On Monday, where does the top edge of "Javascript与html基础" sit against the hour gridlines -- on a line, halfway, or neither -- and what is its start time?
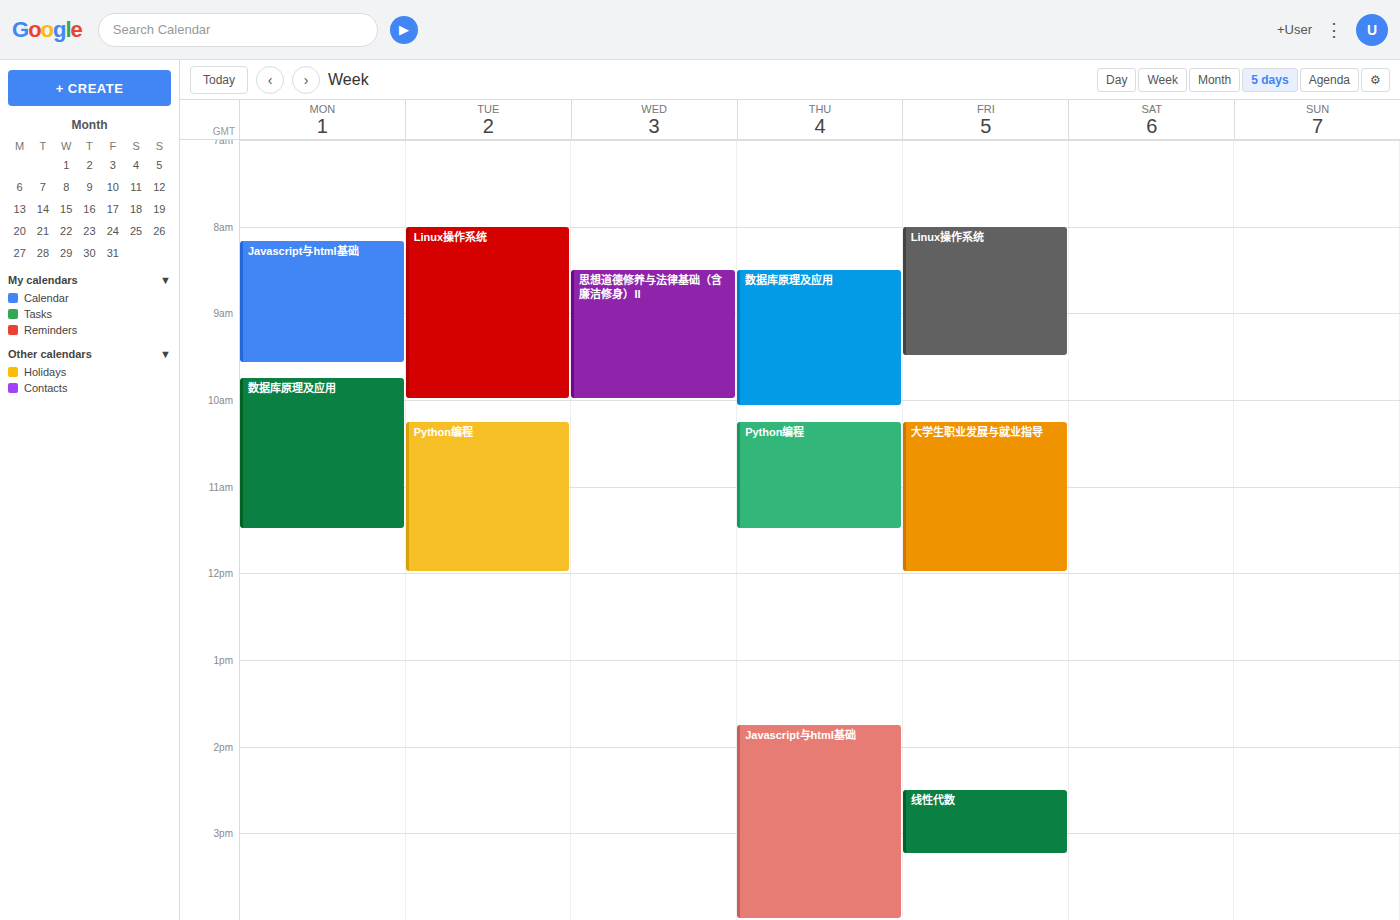
08:10 -- neither: 10 minutes below the 08:00 line and 50 minutes above the 09:00 line.